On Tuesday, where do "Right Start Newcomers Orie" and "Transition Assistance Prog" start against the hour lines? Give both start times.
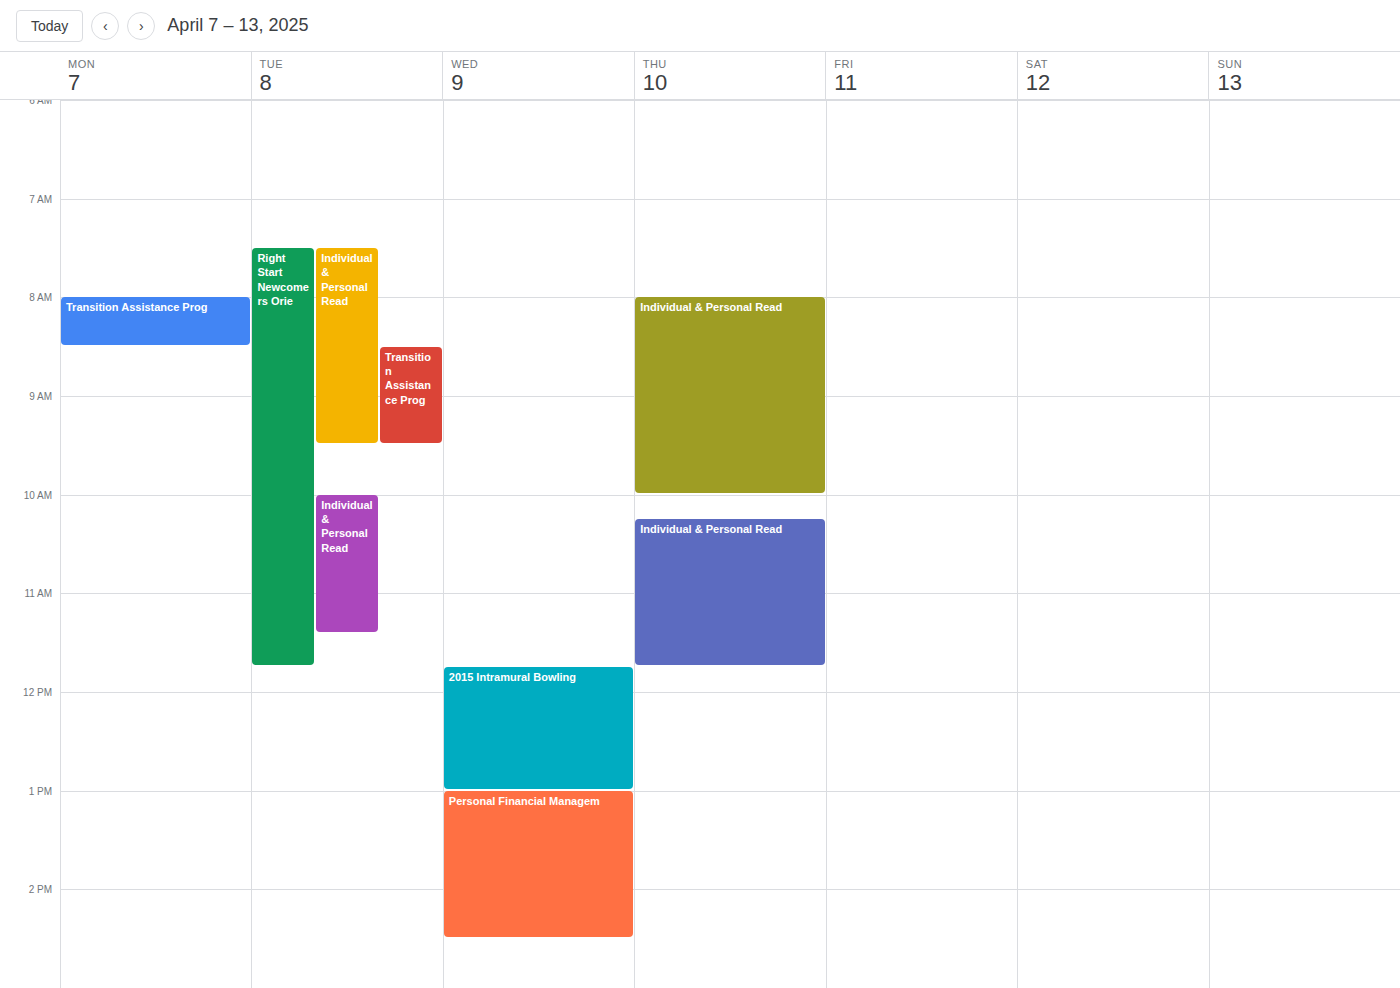
"Right Start Newcomers Orie": 7:30 AM, halfway between the 7 AM and 8 AM lines. "Transition Assistance Prog": 8:30 AM, halfway between the 8 AM and 9 AM lines.